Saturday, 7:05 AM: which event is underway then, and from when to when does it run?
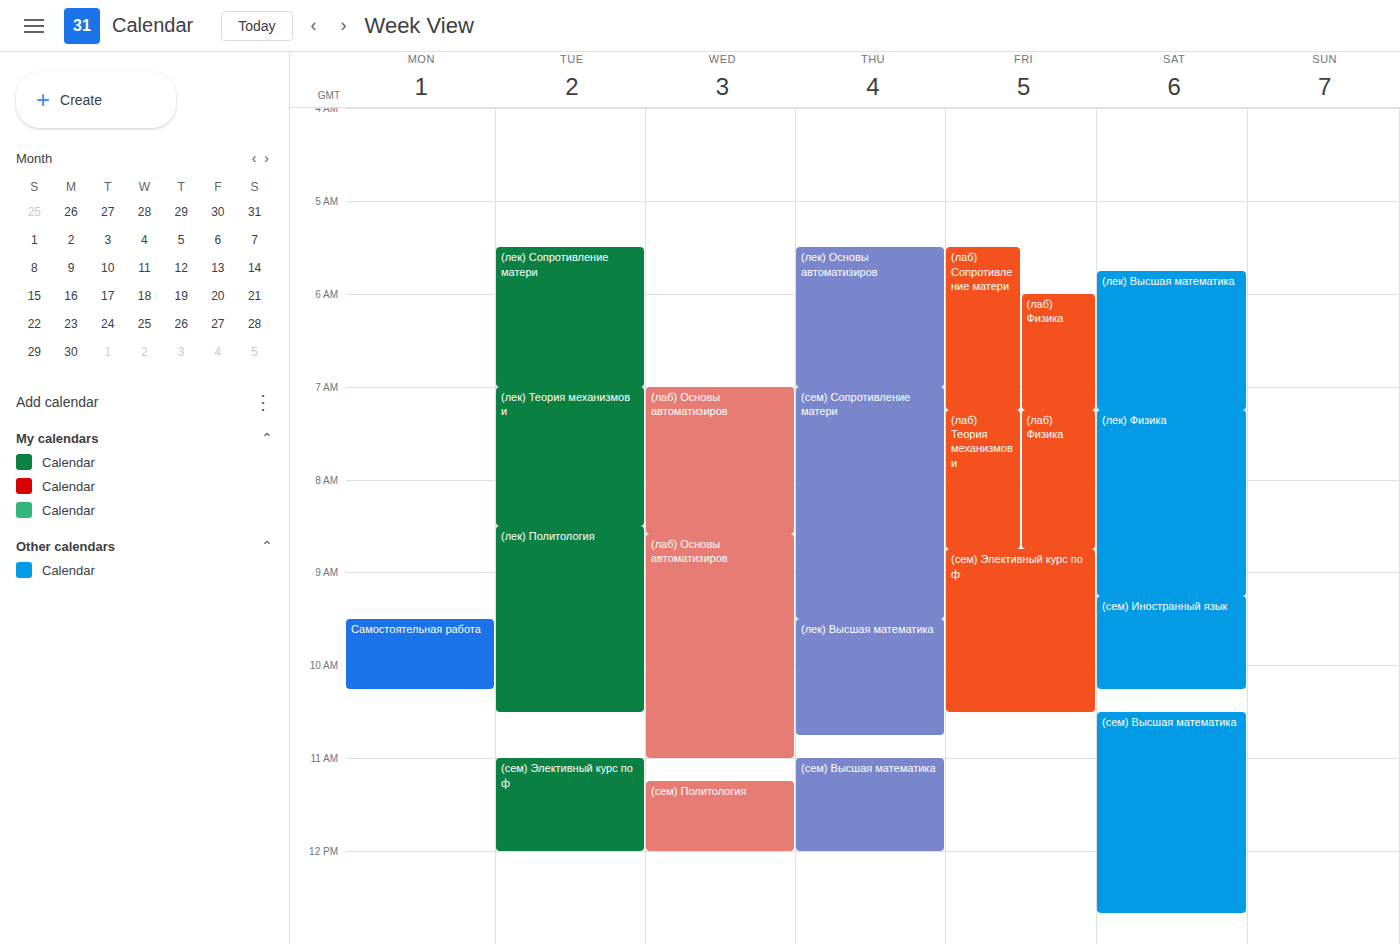
"(лек) Высшая математика", 5:45 AM to 7:15 AM